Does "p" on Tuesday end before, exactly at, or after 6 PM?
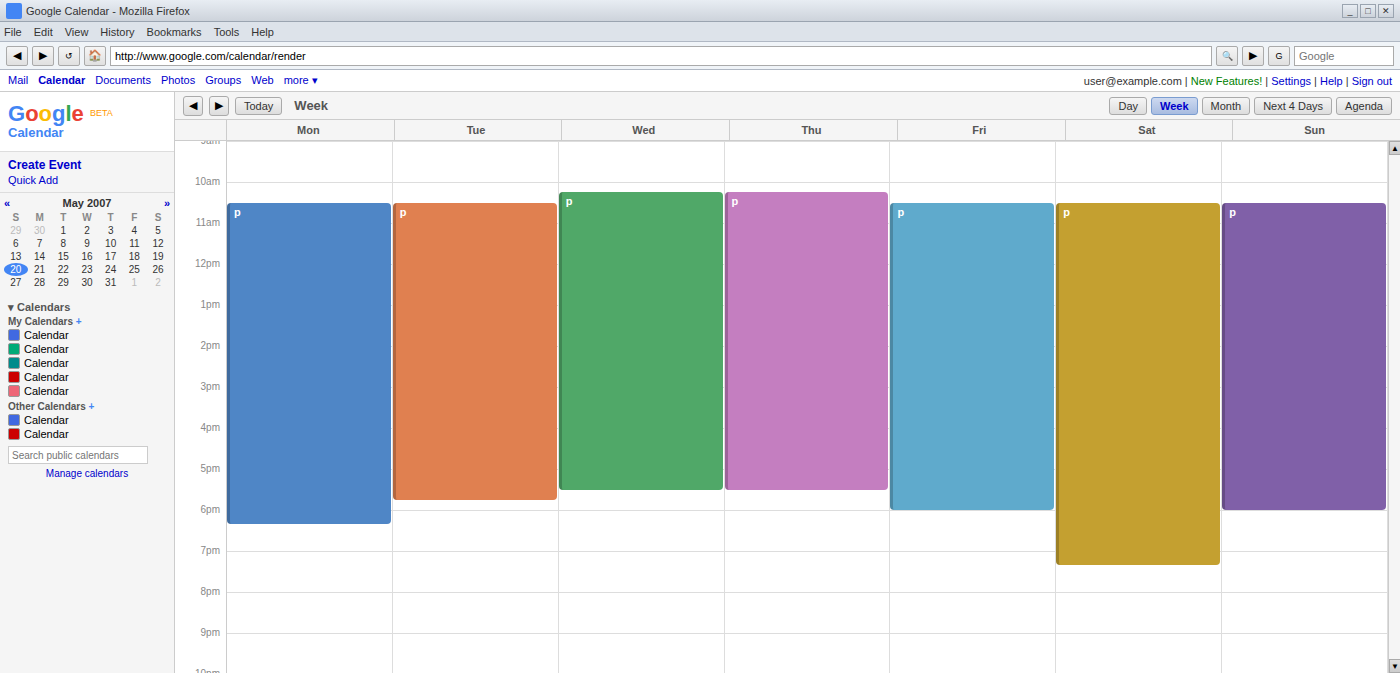
5:45 PM -- before 6 PM, 15 minutes above the 6 PM line.